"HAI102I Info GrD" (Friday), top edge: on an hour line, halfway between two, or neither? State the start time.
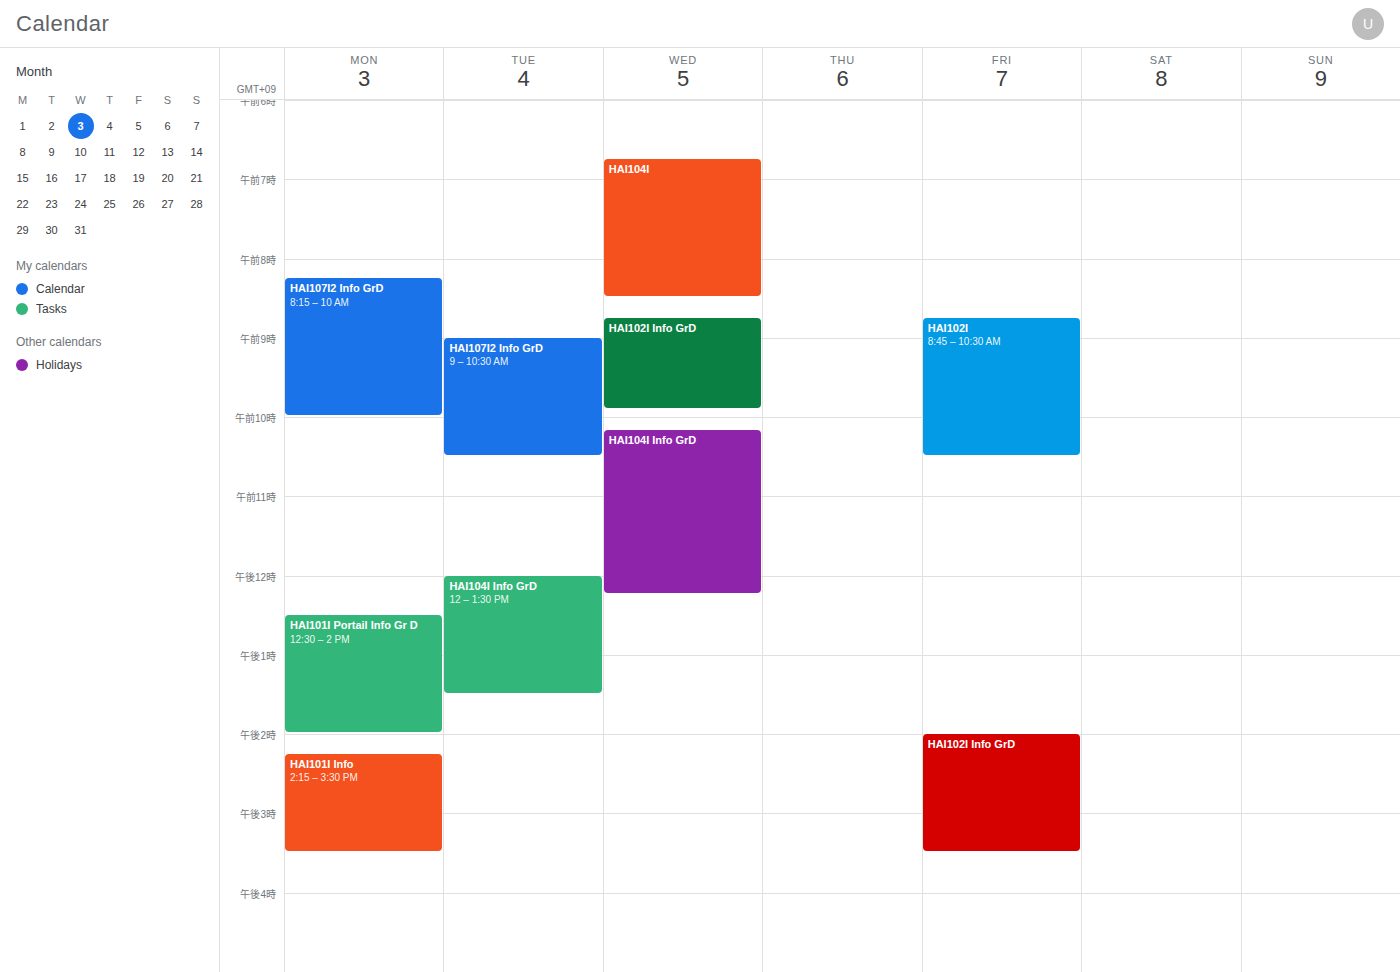
14:00 -- exactly on the 14:00 line.